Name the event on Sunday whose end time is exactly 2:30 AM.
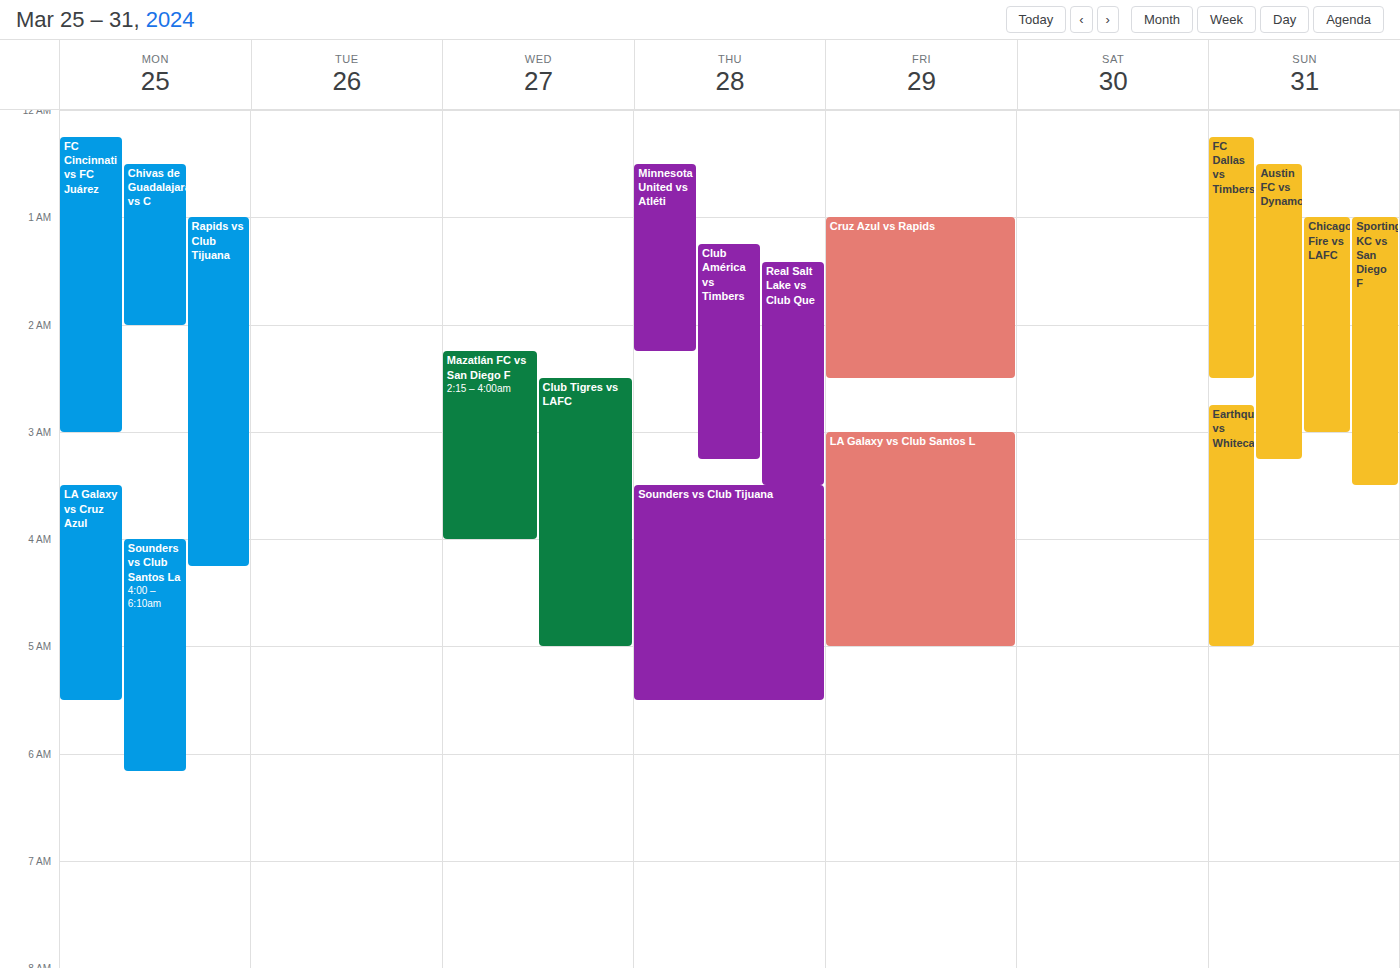
"FC Dallas vs Timbers"